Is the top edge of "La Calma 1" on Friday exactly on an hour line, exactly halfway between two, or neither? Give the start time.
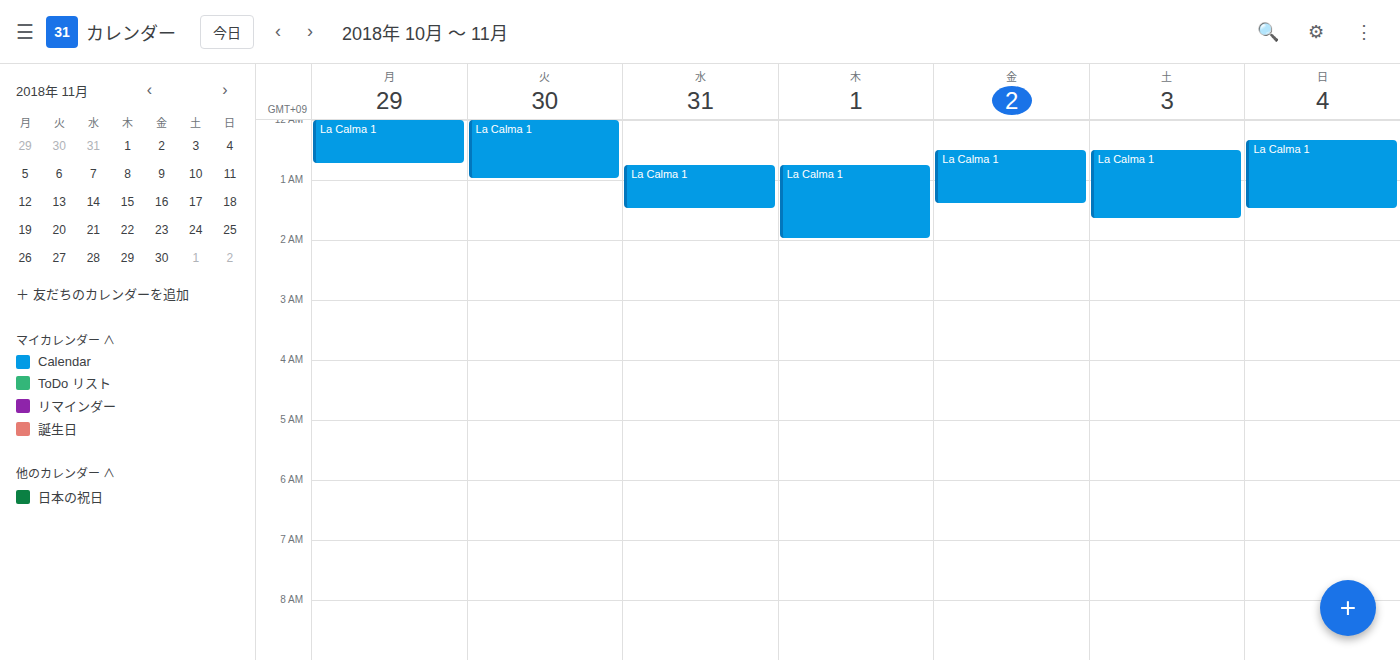
12:30 AM -- halfway between the 12 AM and 1 AM lines.